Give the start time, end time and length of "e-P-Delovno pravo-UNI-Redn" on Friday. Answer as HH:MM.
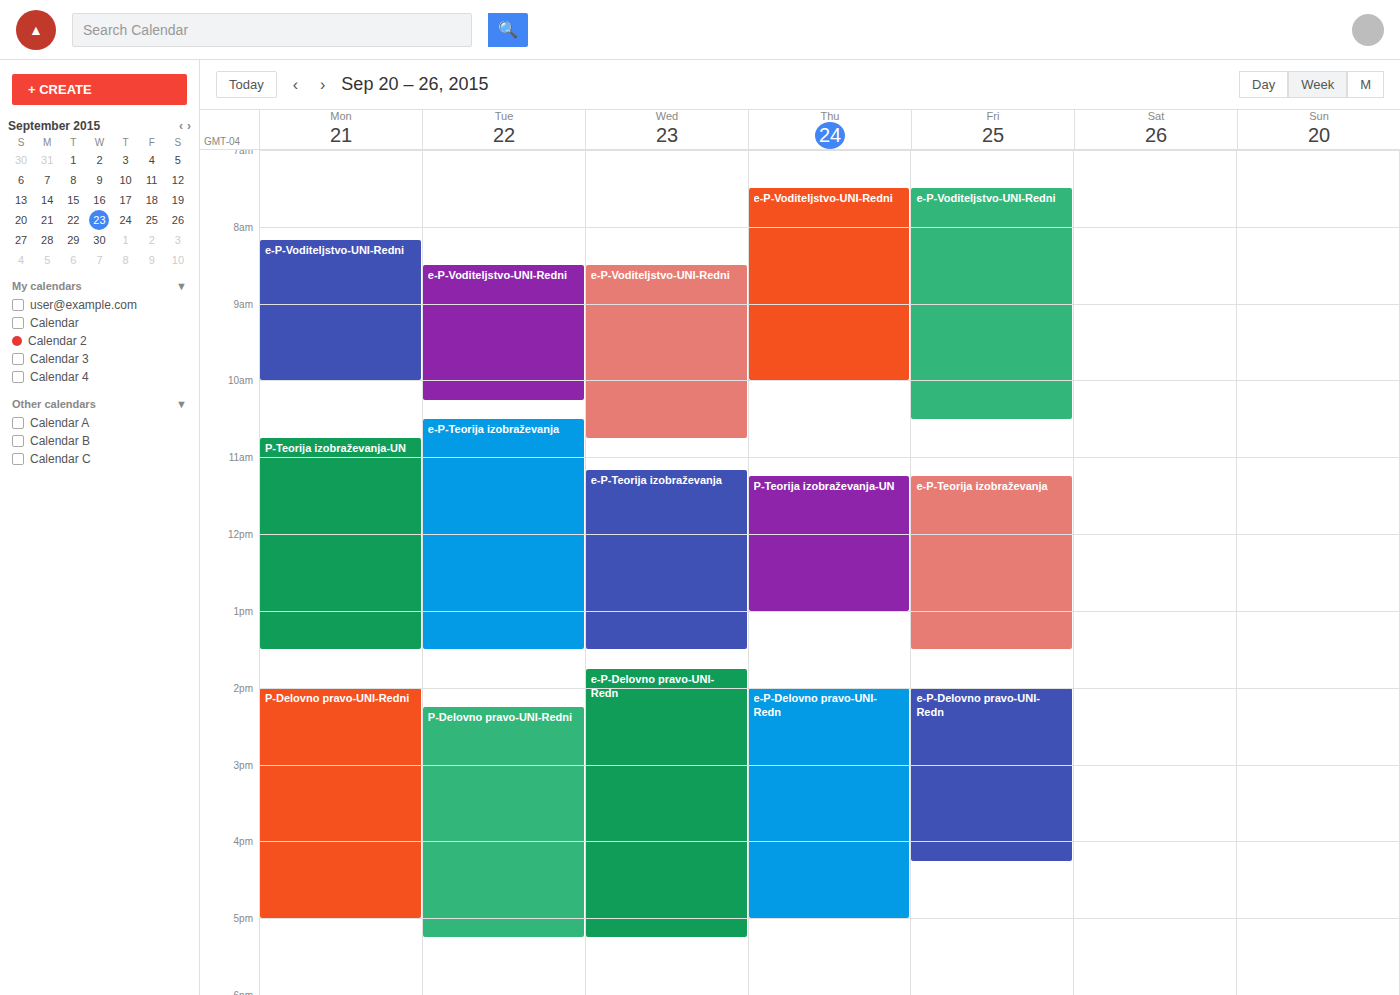
14:00 to 16:15, 2 hours 15 minutes